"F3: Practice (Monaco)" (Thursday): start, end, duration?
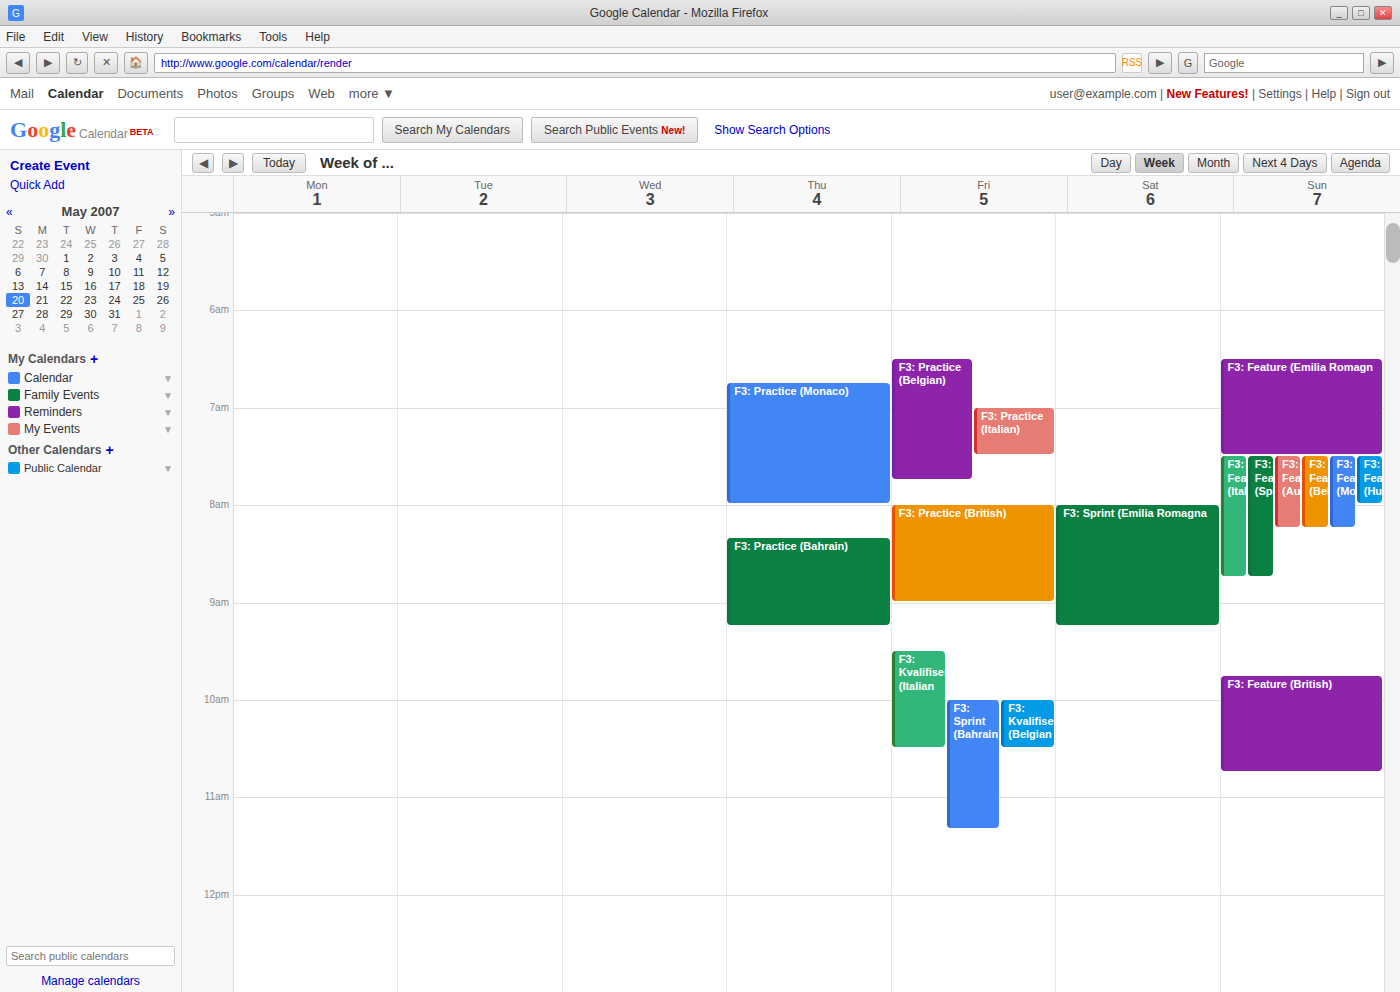
6:45 AM to 8:00 AM, 1 hour 15 minutes